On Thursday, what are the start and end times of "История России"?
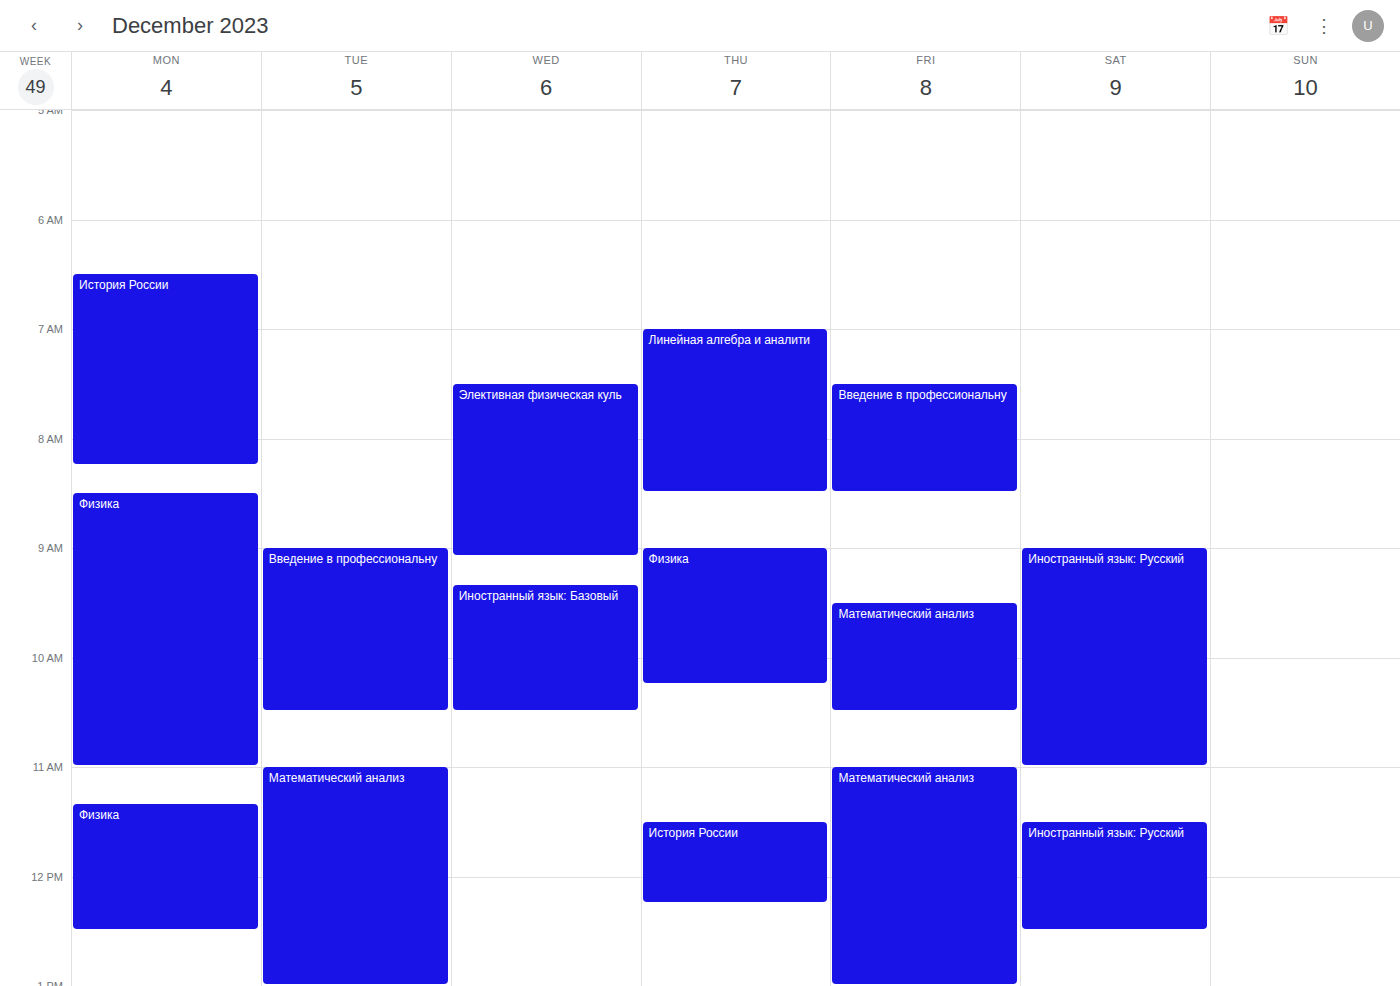
11:30 AM to 12:15 PM